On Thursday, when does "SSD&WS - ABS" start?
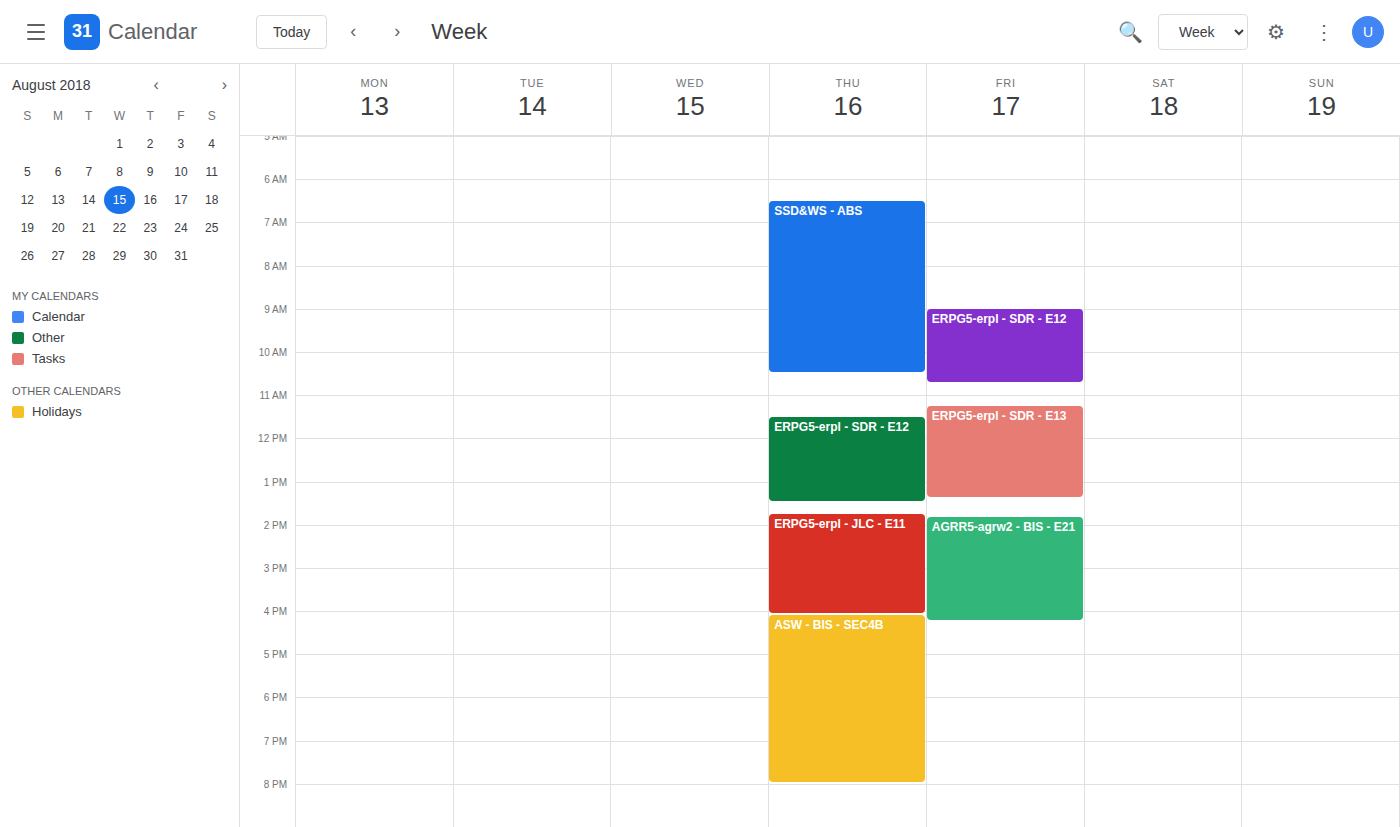
6:30 AM